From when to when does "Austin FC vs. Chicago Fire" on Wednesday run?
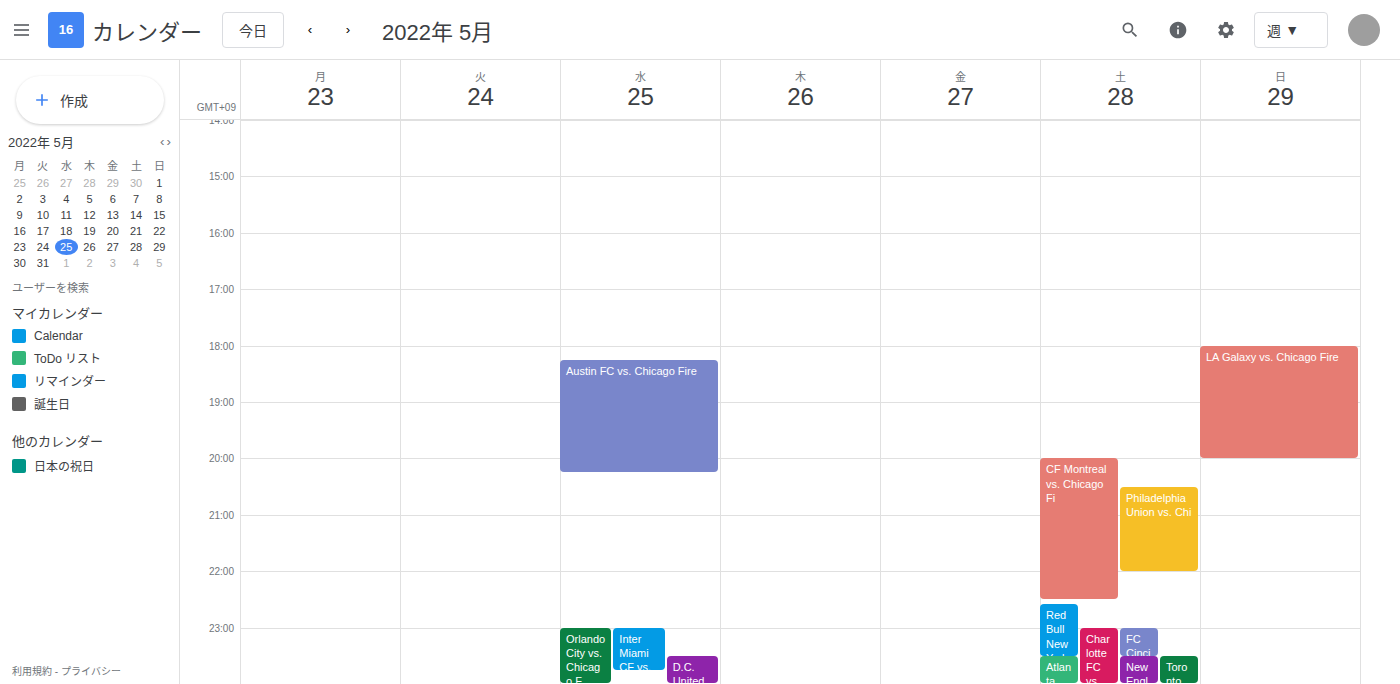
6:15 PM to 8:15 PM